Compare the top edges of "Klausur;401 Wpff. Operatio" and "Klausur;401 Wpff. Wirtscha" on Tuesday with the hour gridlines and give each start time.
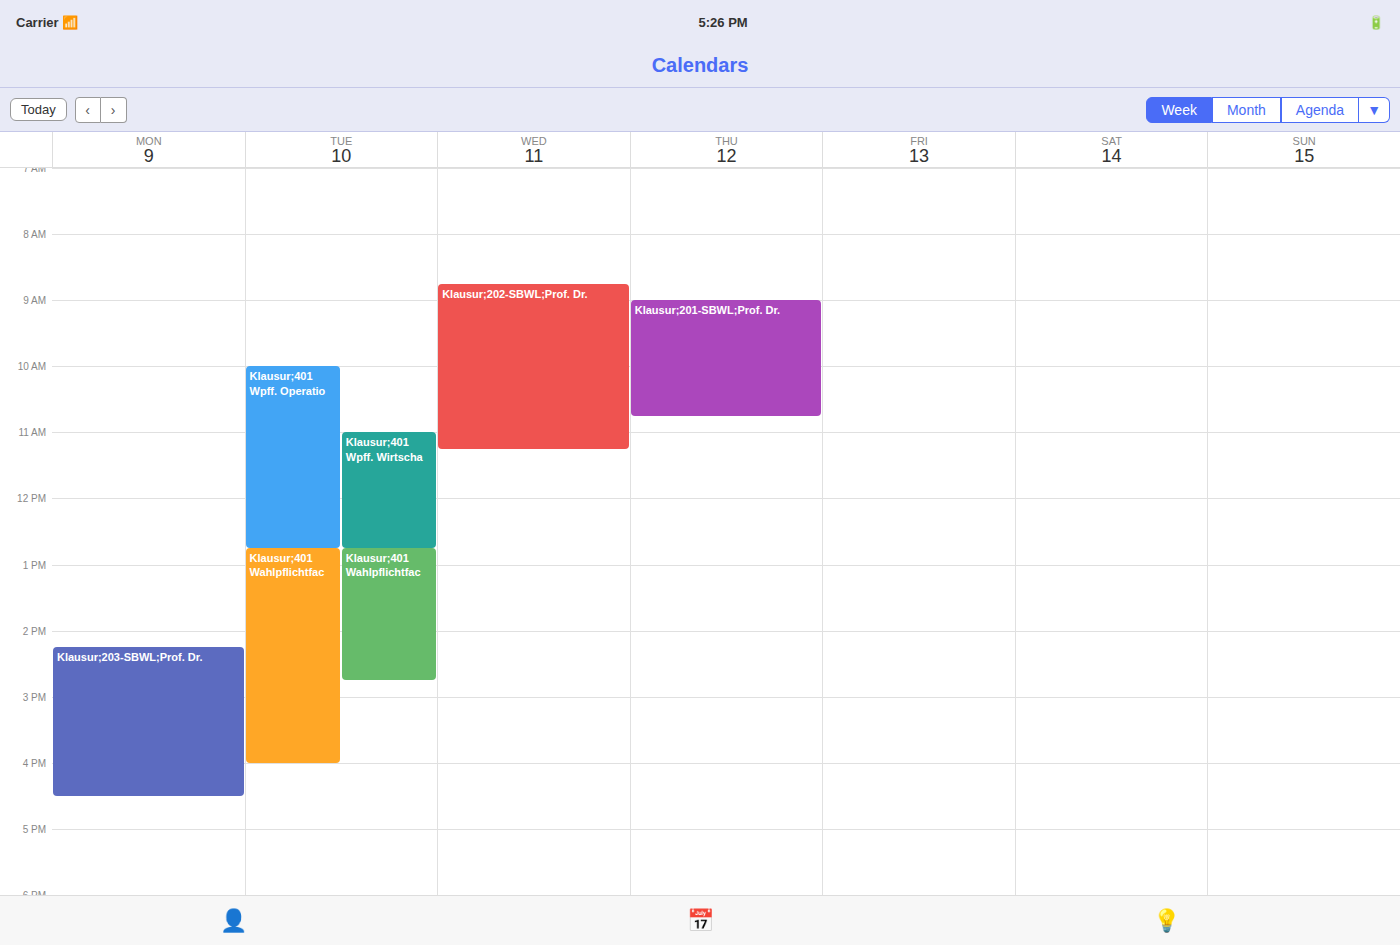
"Klausur;401 Wpff. Operatio": 10:00 AM, exactly on the 10 AM line. "Klausur;401 Wpff. Wirtscha": 11:00 AM, exactly on the 11 AM line.